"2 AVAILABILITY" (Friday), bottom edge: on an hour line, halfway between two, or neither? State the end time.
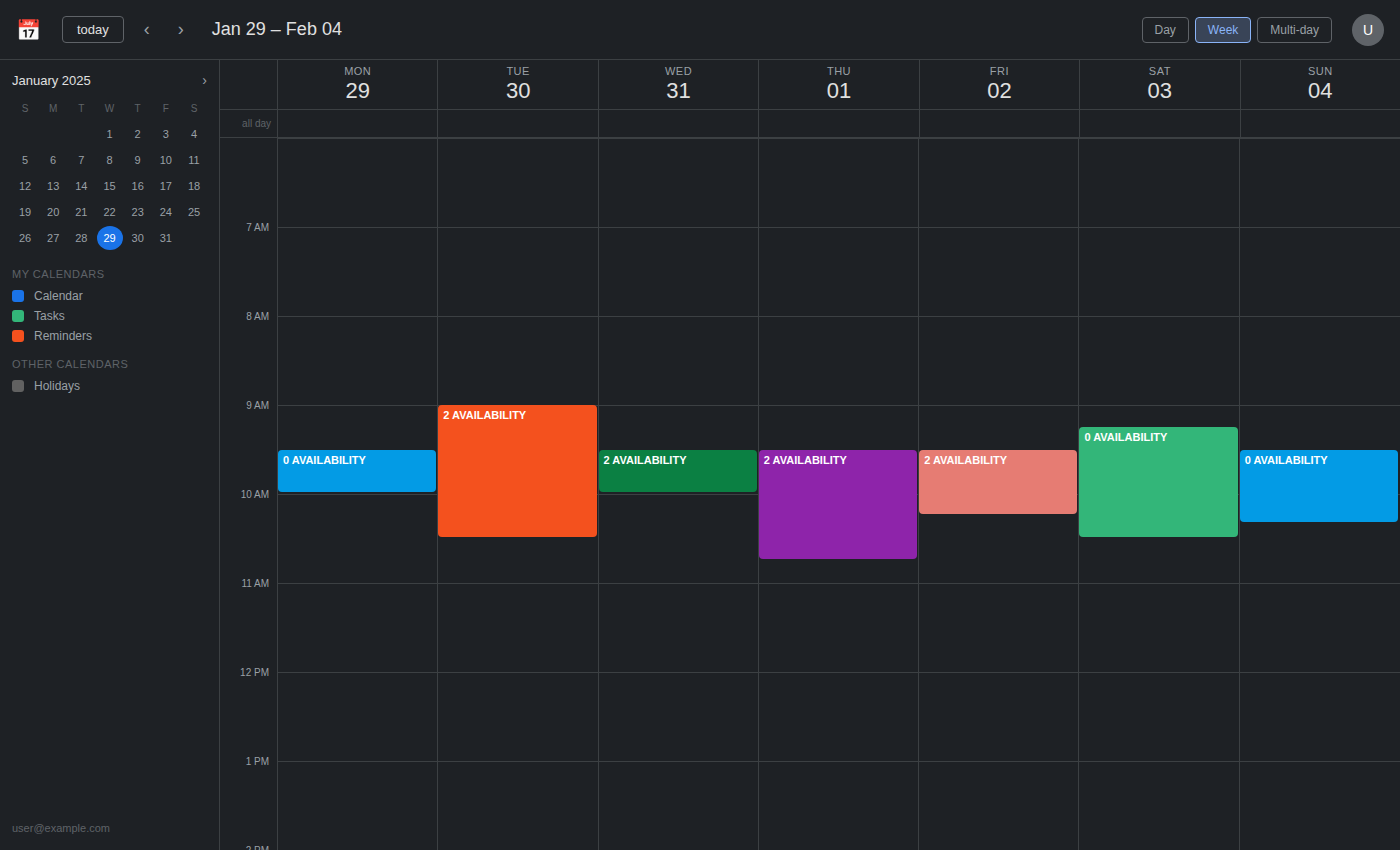
10:15 -- neither: a quarter of the way from the 10:00 line to the 11:00 line.